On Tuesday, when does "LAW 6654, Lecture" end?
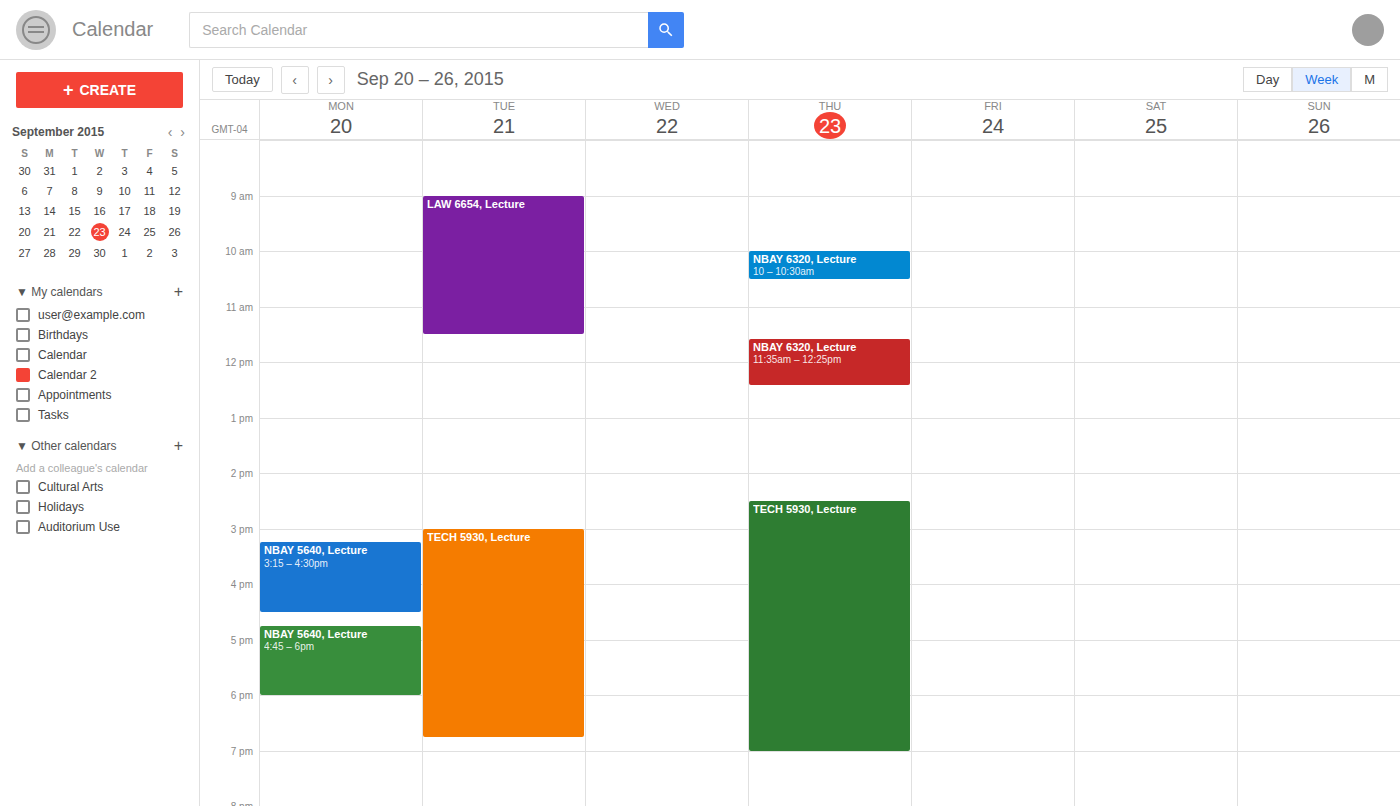
11:30 AM